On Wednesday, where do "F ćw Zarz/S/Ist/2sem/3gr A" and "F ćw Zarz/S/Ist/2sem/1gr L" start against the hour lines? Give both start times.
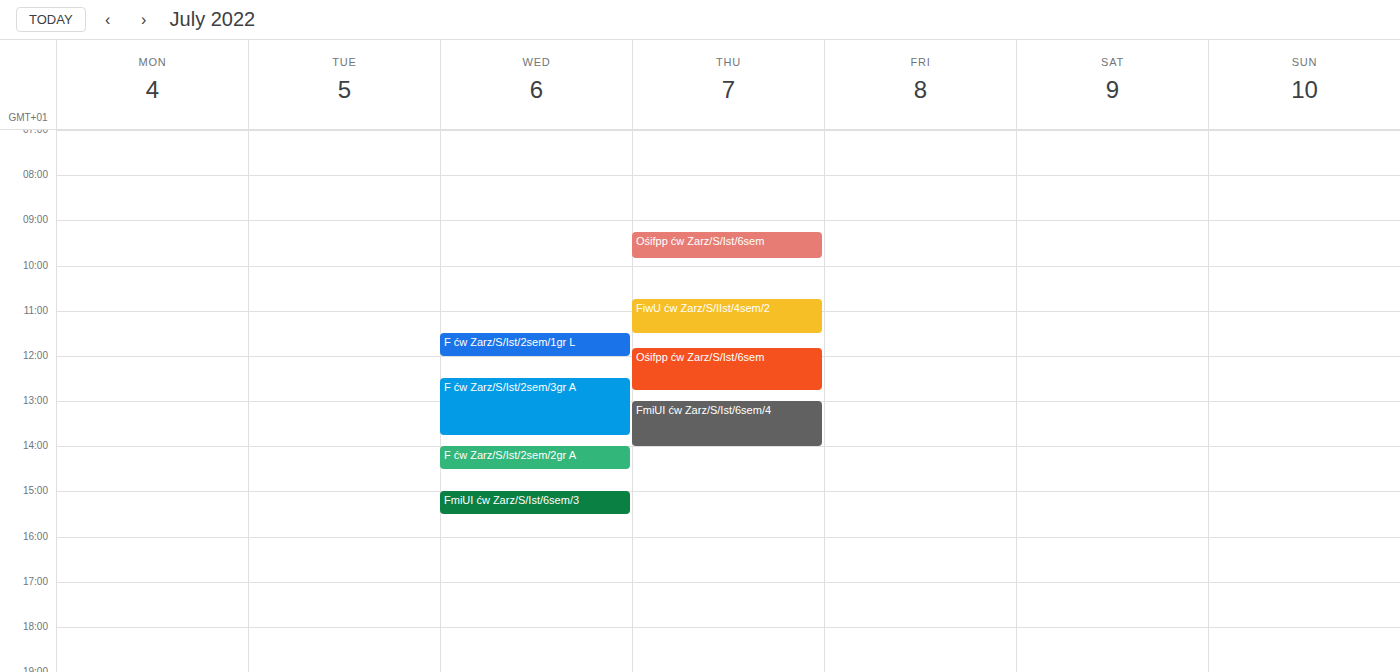
"F ćw Zarz/S/Ist/2sem/3gr A": 12:30 PM, halfway between the 12 PM and 1 PM lines. "F ćw Zarz/S/Ist/2sem/1gr L": 11:30 AM, halfway between the 11 AM and 12 PM lines.